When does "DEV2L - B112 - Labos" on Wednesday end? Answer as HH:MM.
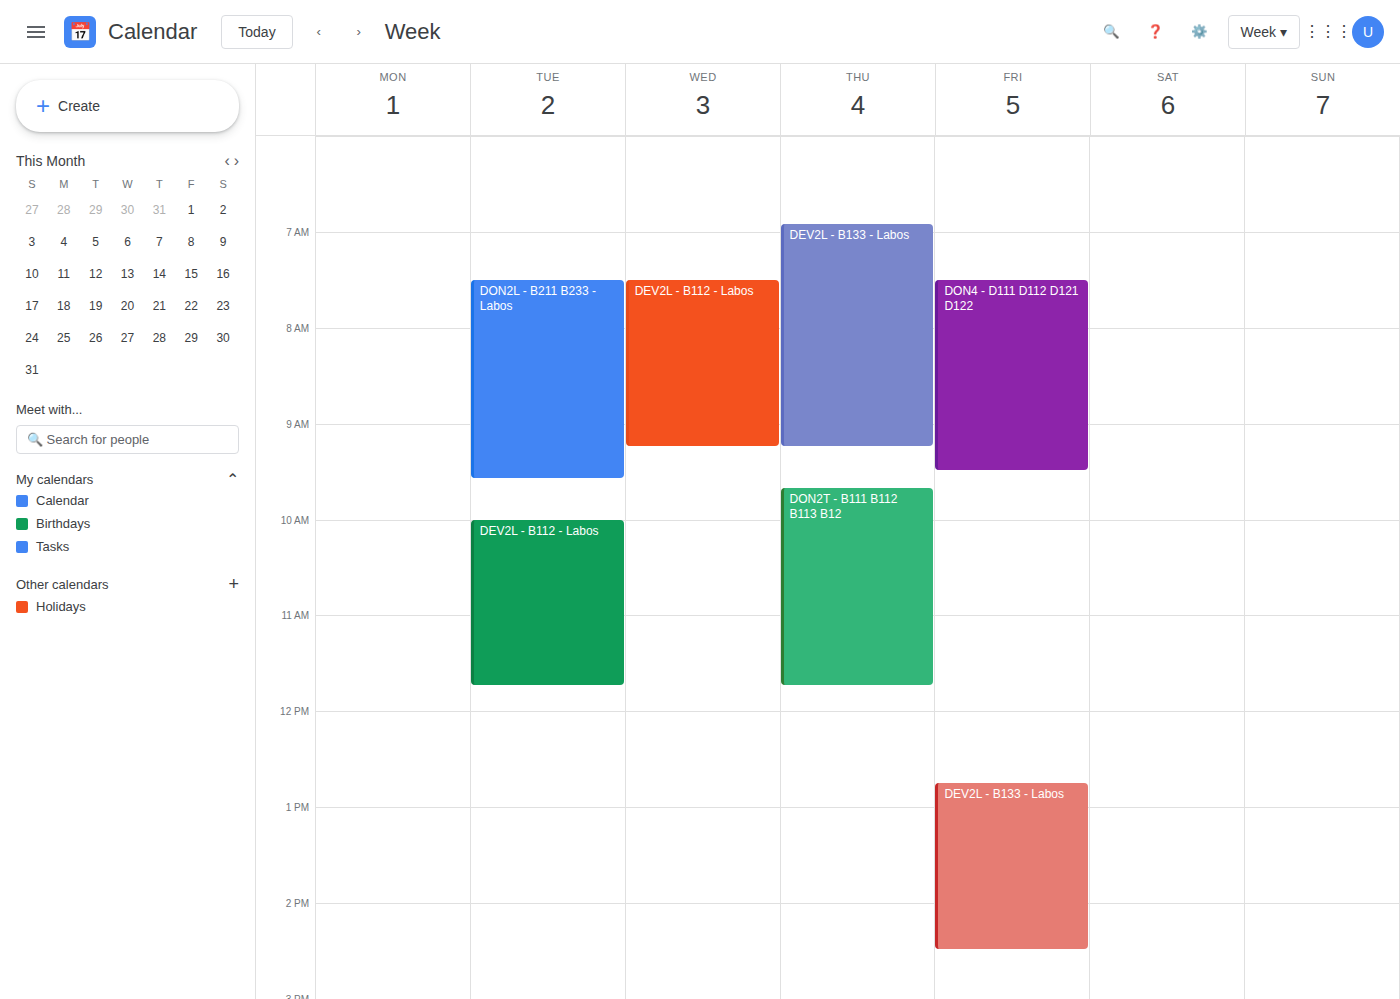
09:15